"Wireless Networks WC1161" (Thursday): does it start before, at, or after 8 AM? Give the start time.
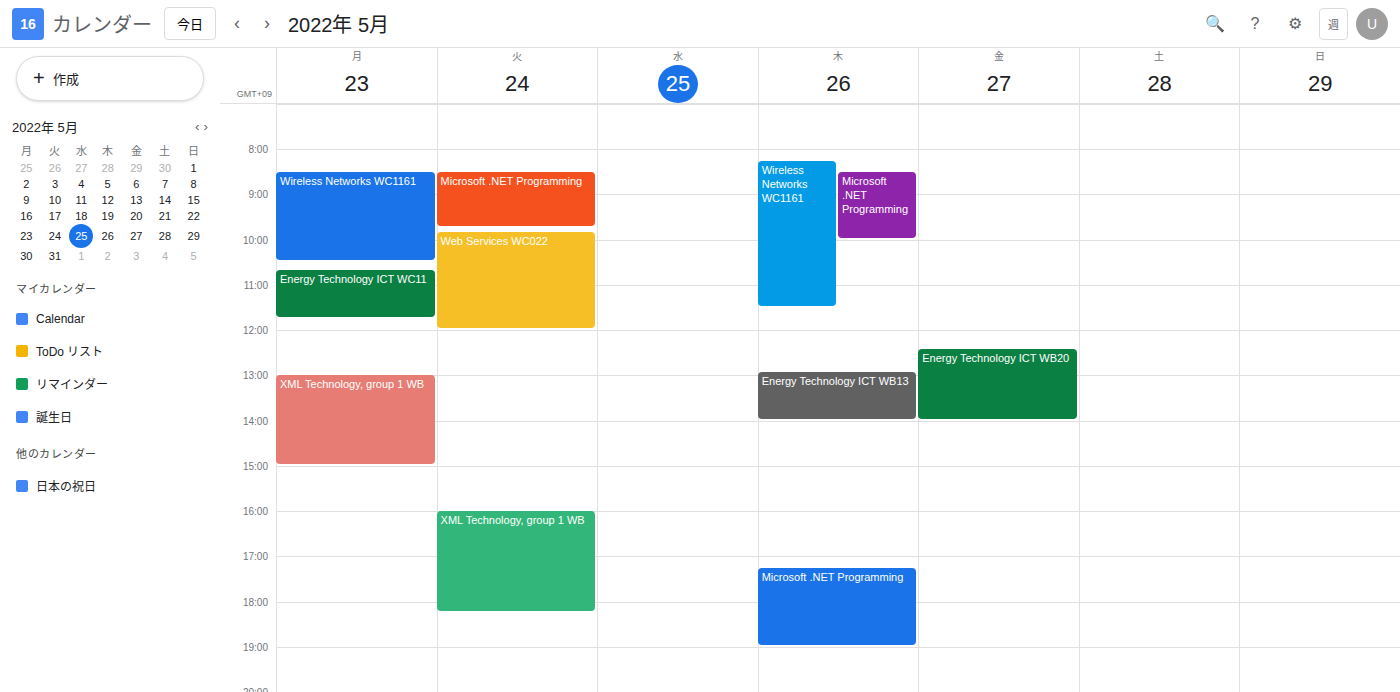
8:15 AM -- after 8 AM, 15 minutes below the 8 AM line.